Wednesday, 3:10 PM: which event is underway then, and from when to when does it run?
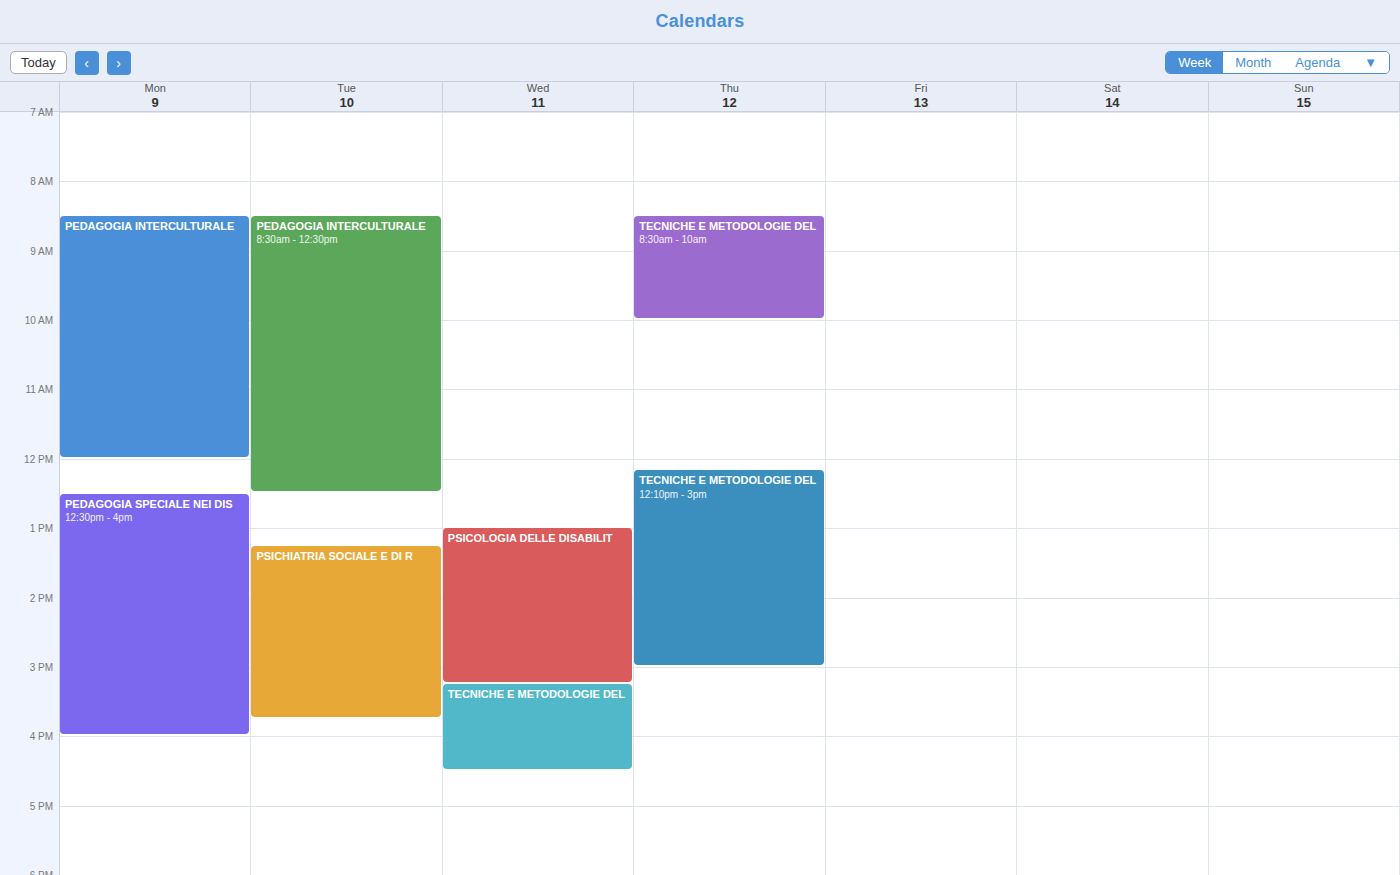
"PSICOLOGIA DELLE DISABILIT", 1:00 PM to 3:15 PM